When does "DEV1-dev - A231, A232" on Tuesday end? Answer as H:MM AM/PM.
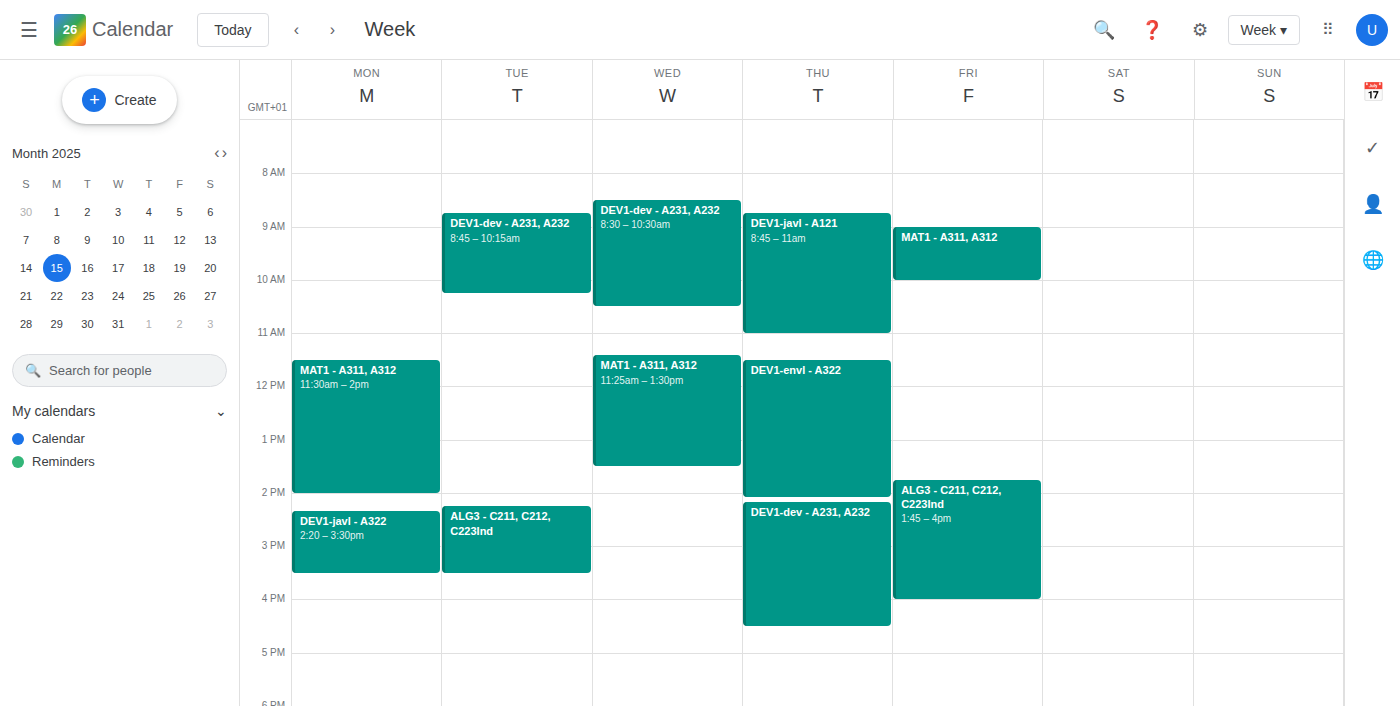
10:15 AM